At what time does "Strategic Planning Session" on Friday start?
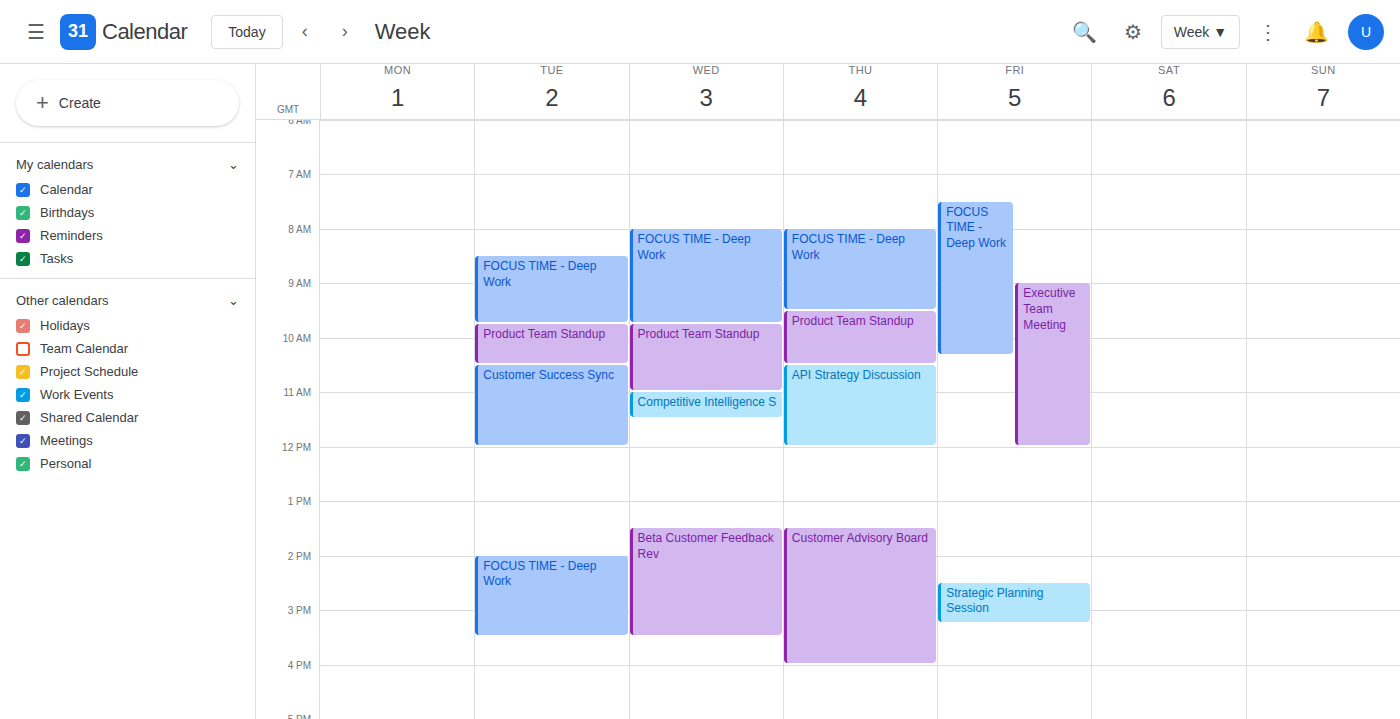
2:30 PM